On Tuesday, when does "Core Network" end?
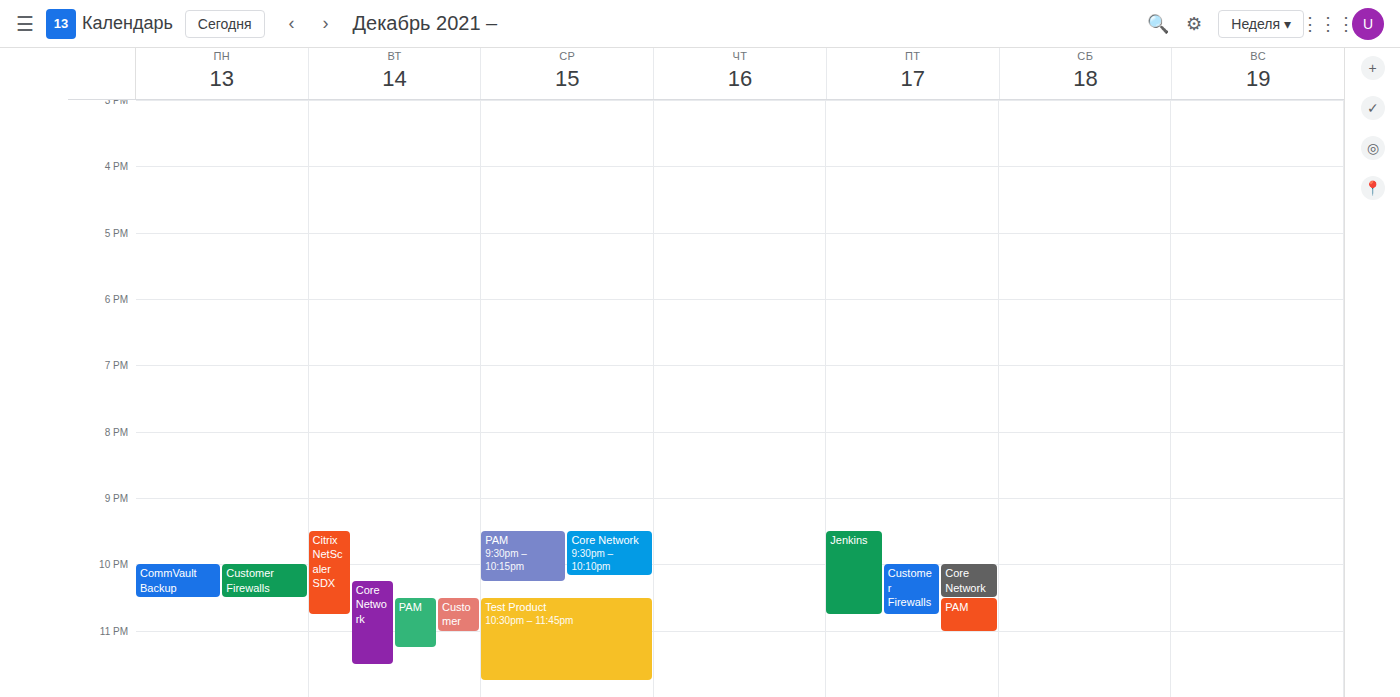
11:30 PM